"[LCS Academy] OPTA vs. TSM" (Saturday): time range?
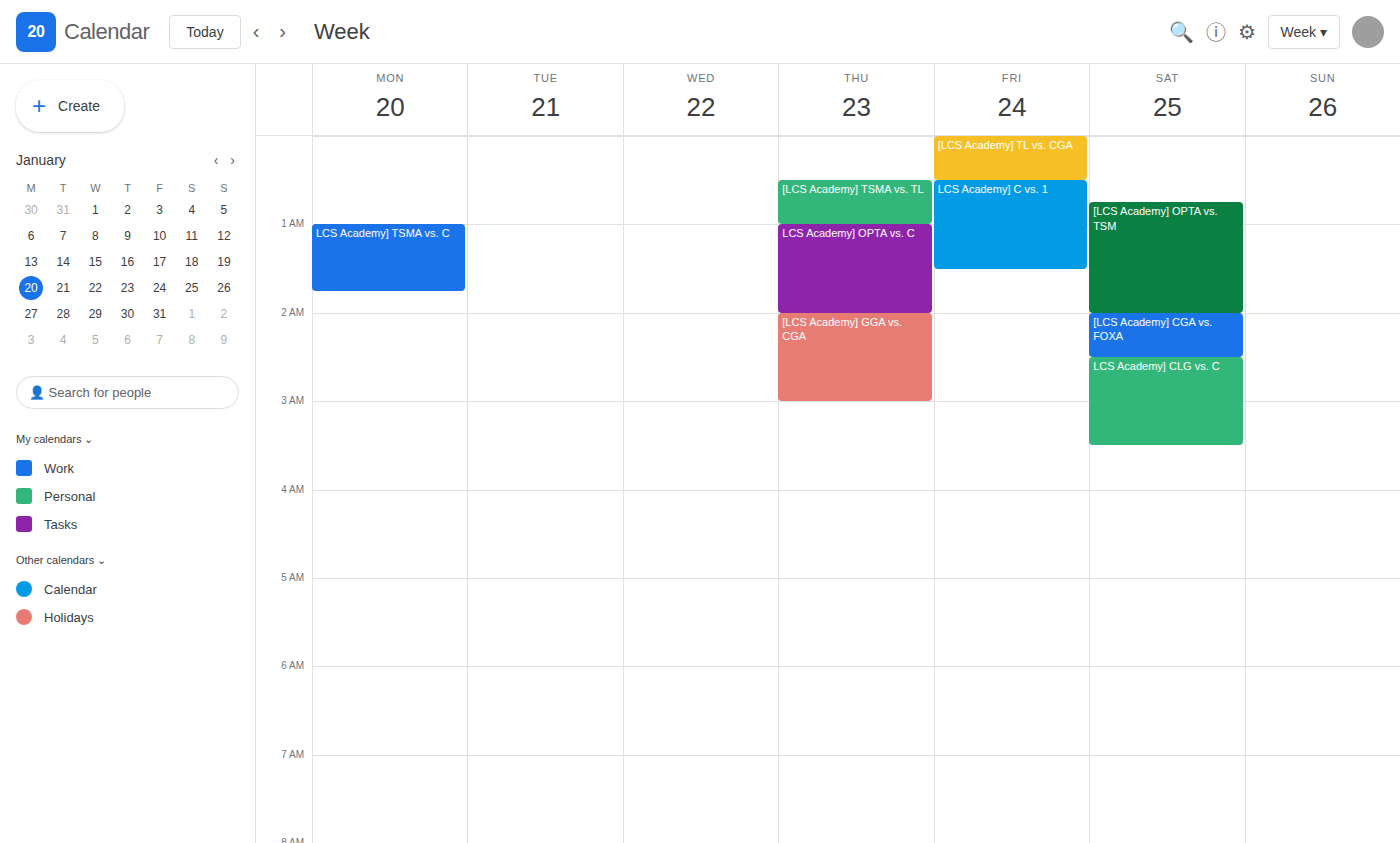
12:45 AM to 2:00 AM